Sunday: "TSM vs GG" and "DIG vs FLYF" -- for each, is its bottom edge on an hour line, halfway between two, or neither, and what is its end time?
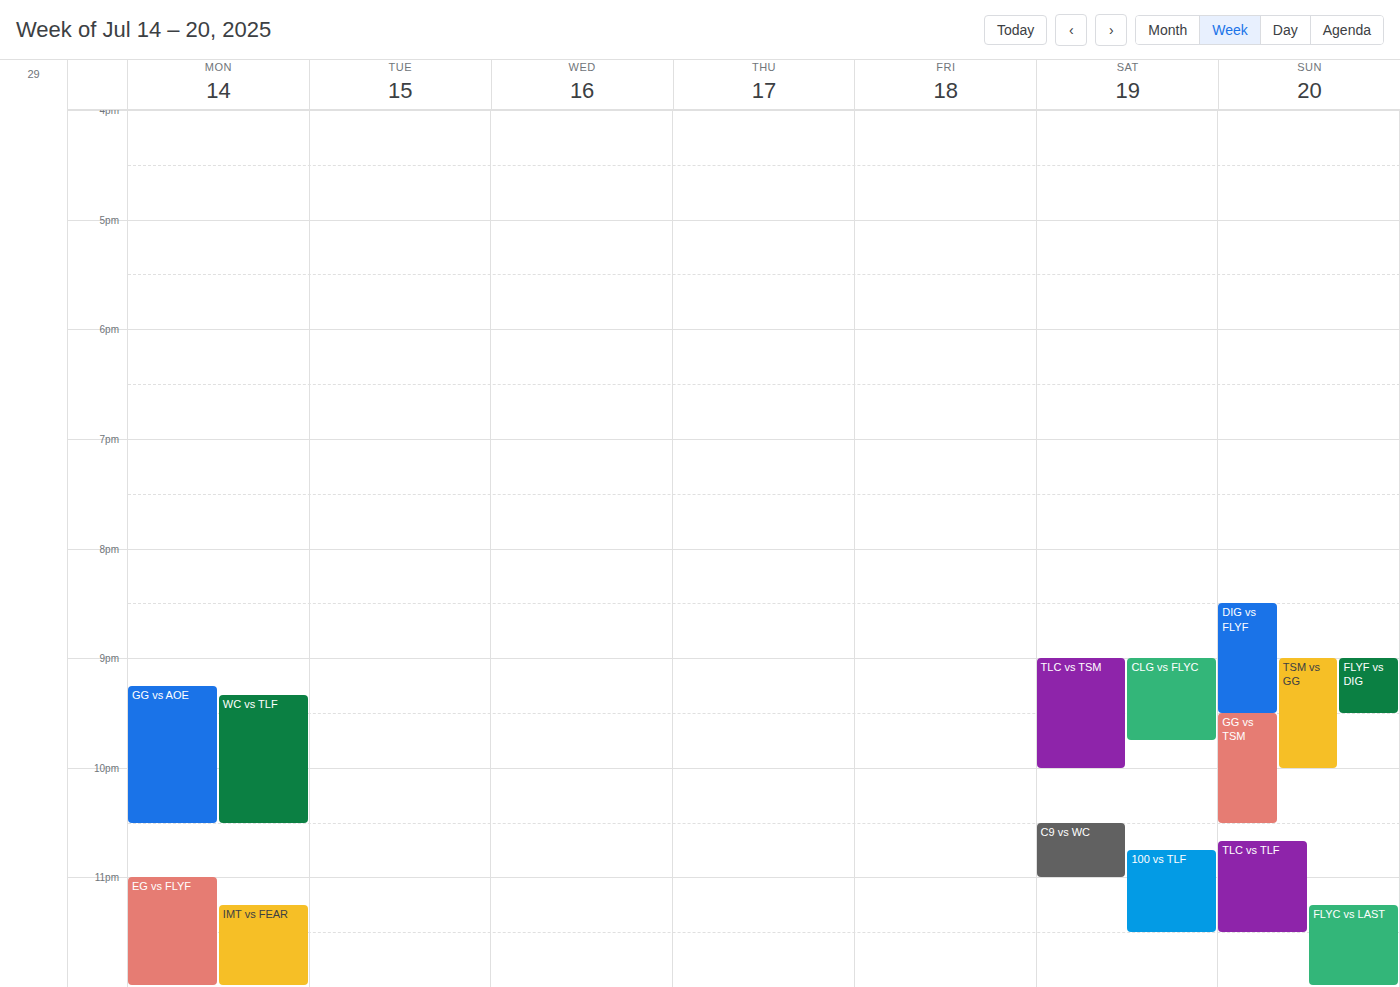
"TSM vs GG": 22:00, exactly on the 22:00 line. "DIG vs FLYF": 21:30, halfway between the 21:00 and 22:00 lines.